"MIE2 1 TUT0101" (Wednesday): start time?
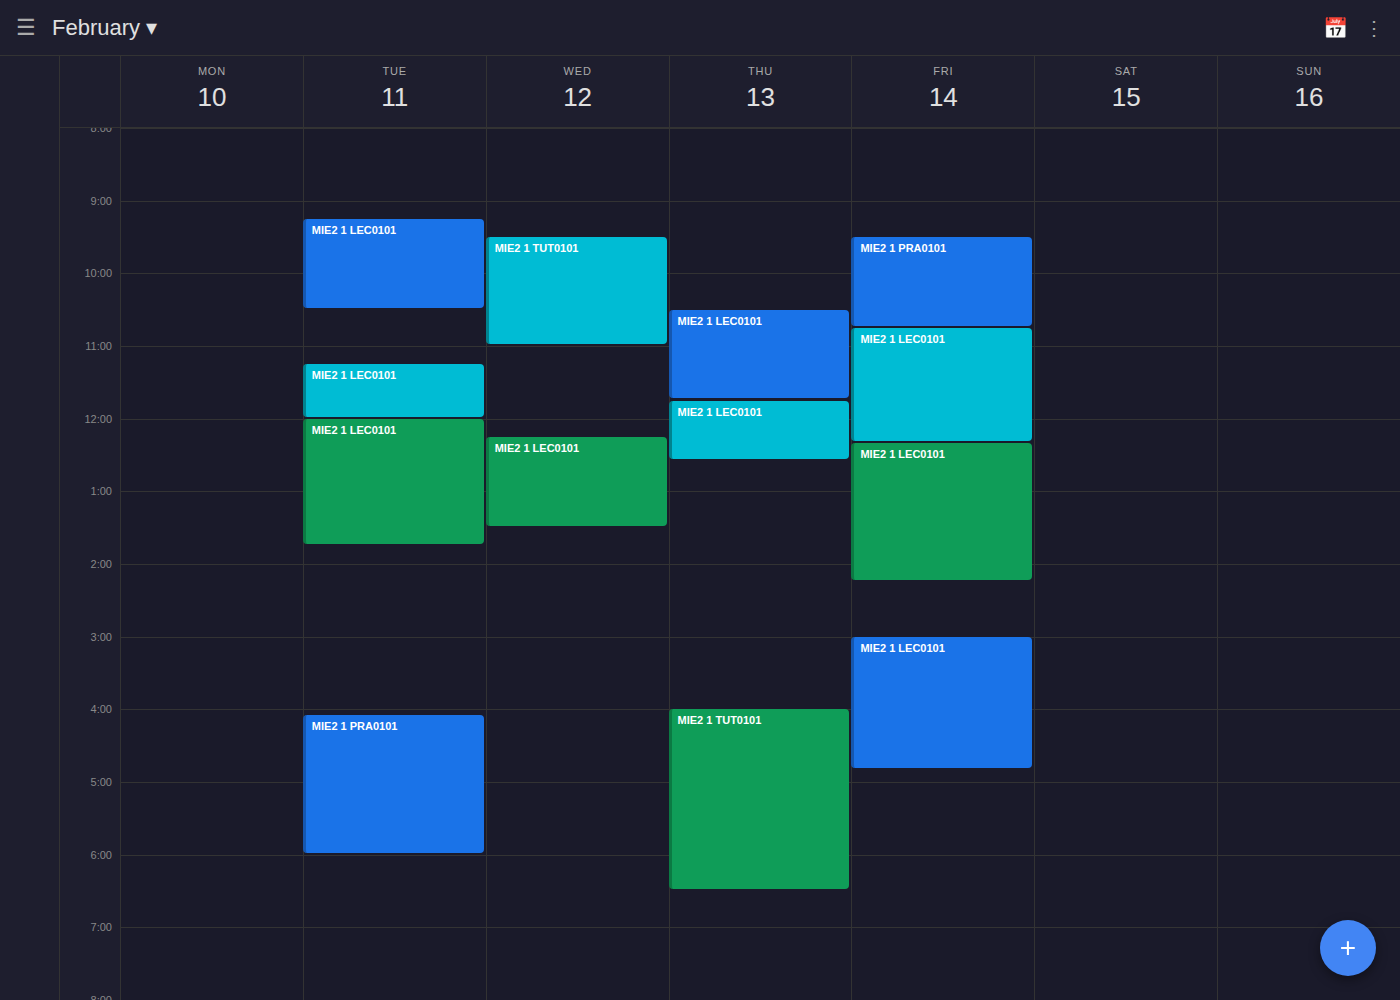
9:30 AM